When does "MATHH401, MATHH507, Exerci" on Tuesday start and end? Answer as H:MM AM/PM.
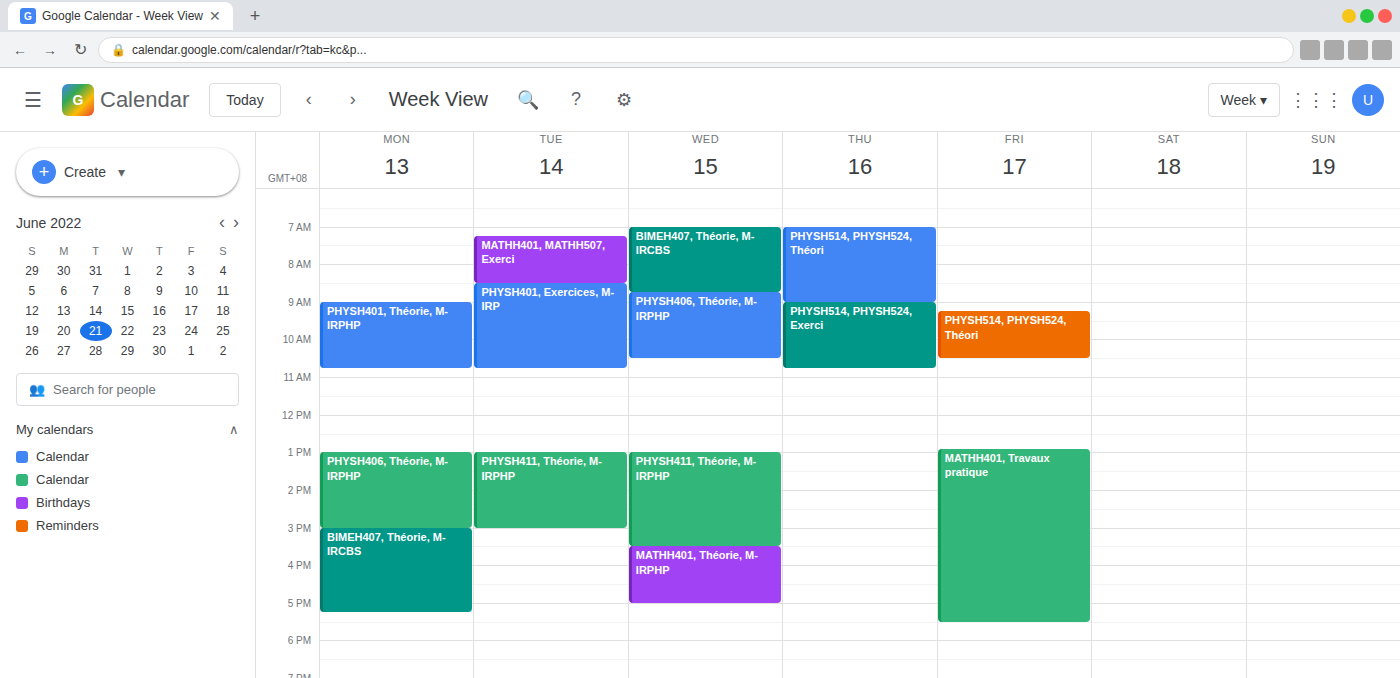
7:15 AM to 8:30 AM